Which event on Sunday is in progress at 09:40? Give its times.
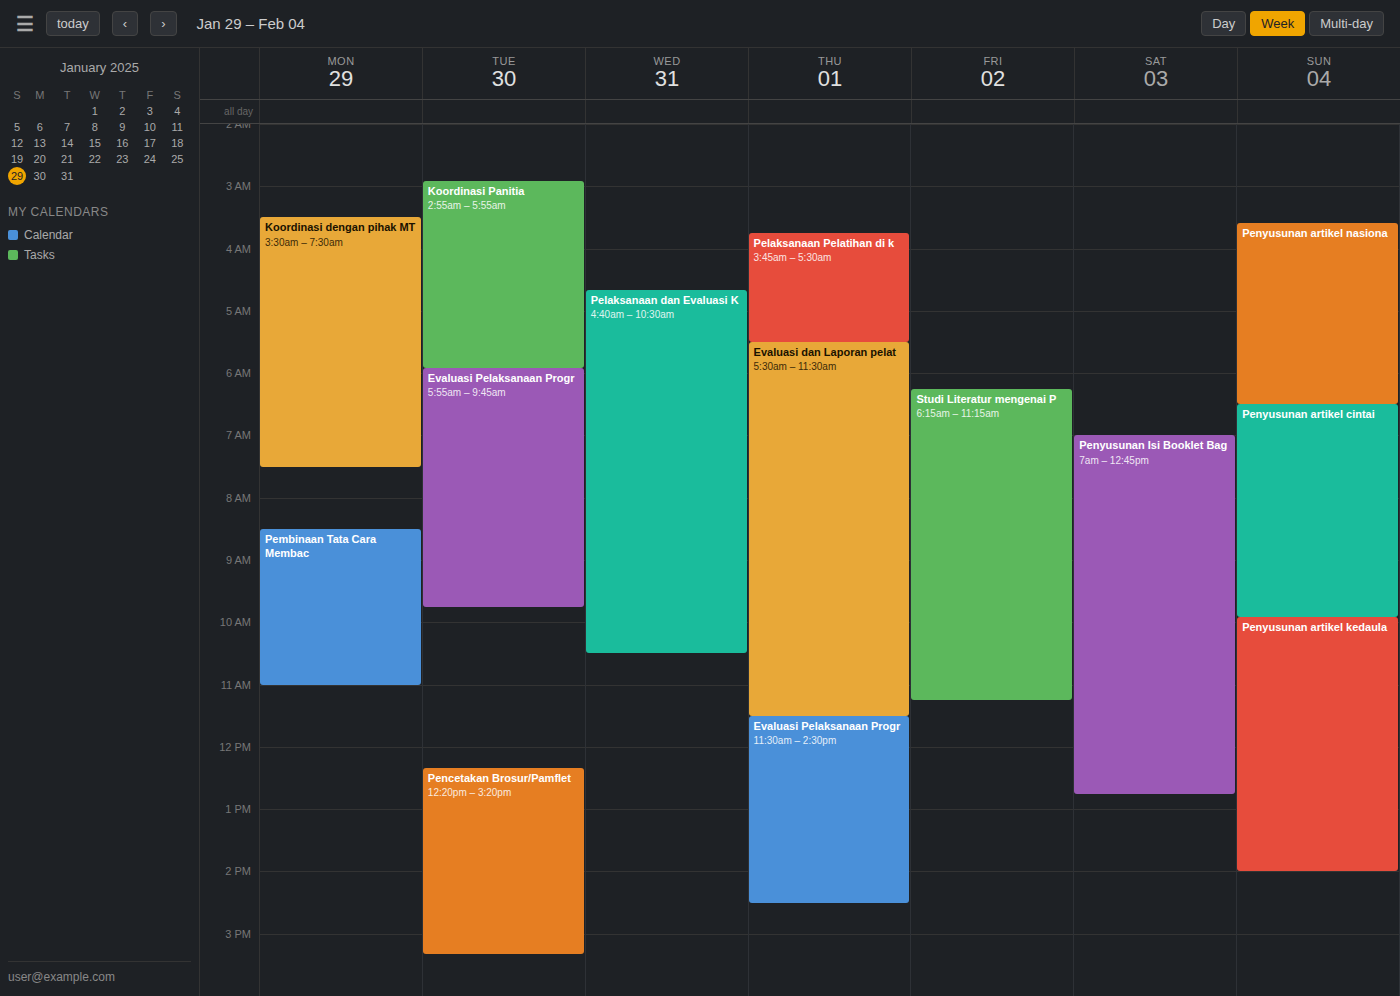
"Penyusunan artikel cintai", 06:30 to 09:55